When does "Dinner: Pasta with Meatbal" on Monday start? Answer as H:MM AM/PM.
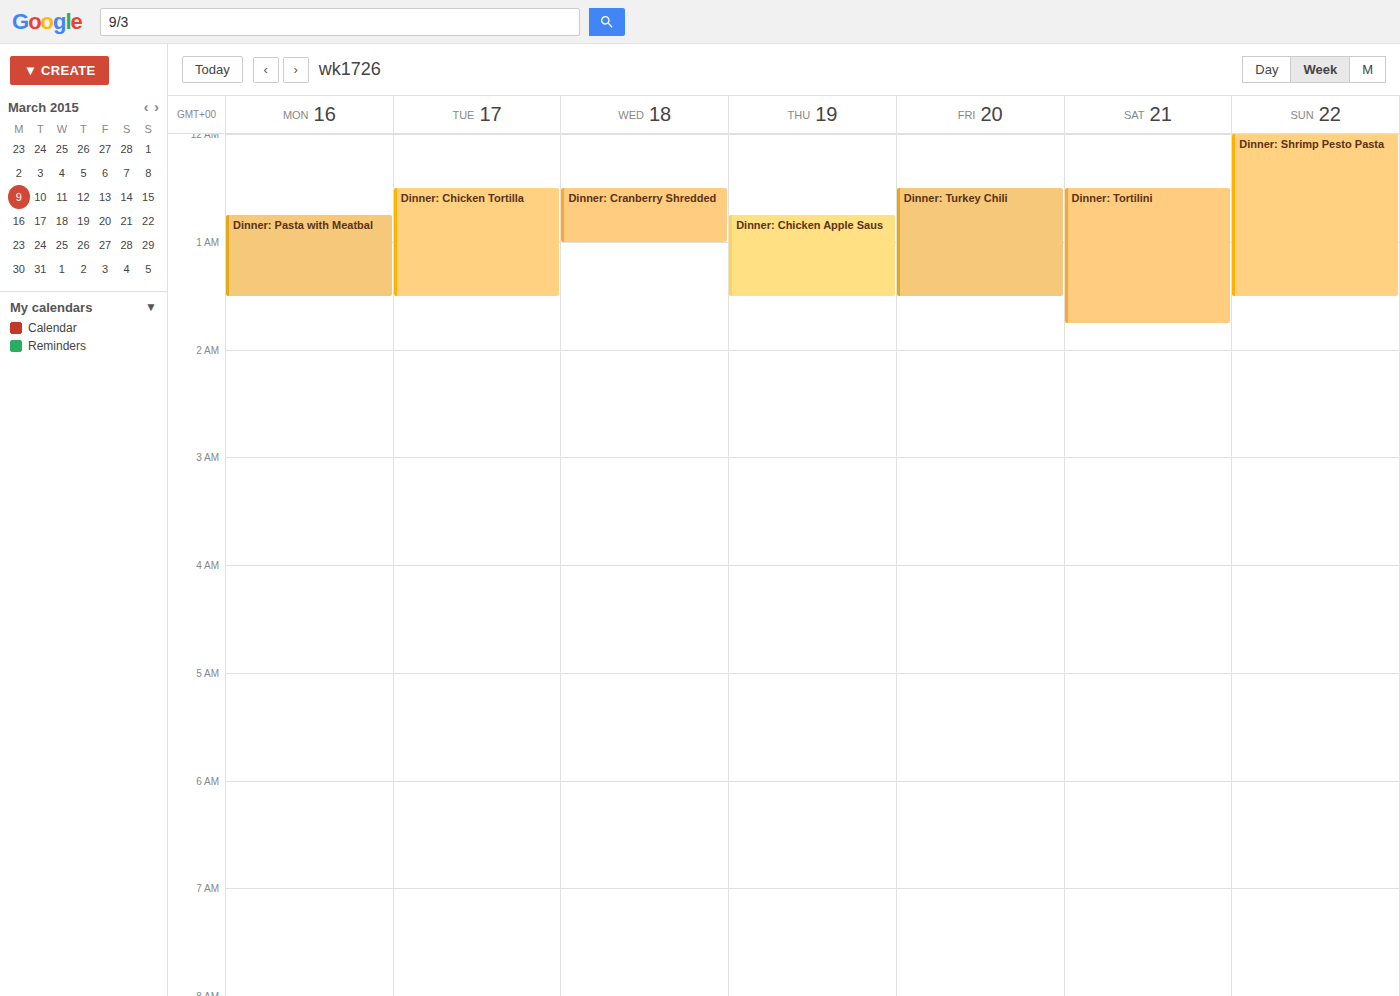
12:45 AM